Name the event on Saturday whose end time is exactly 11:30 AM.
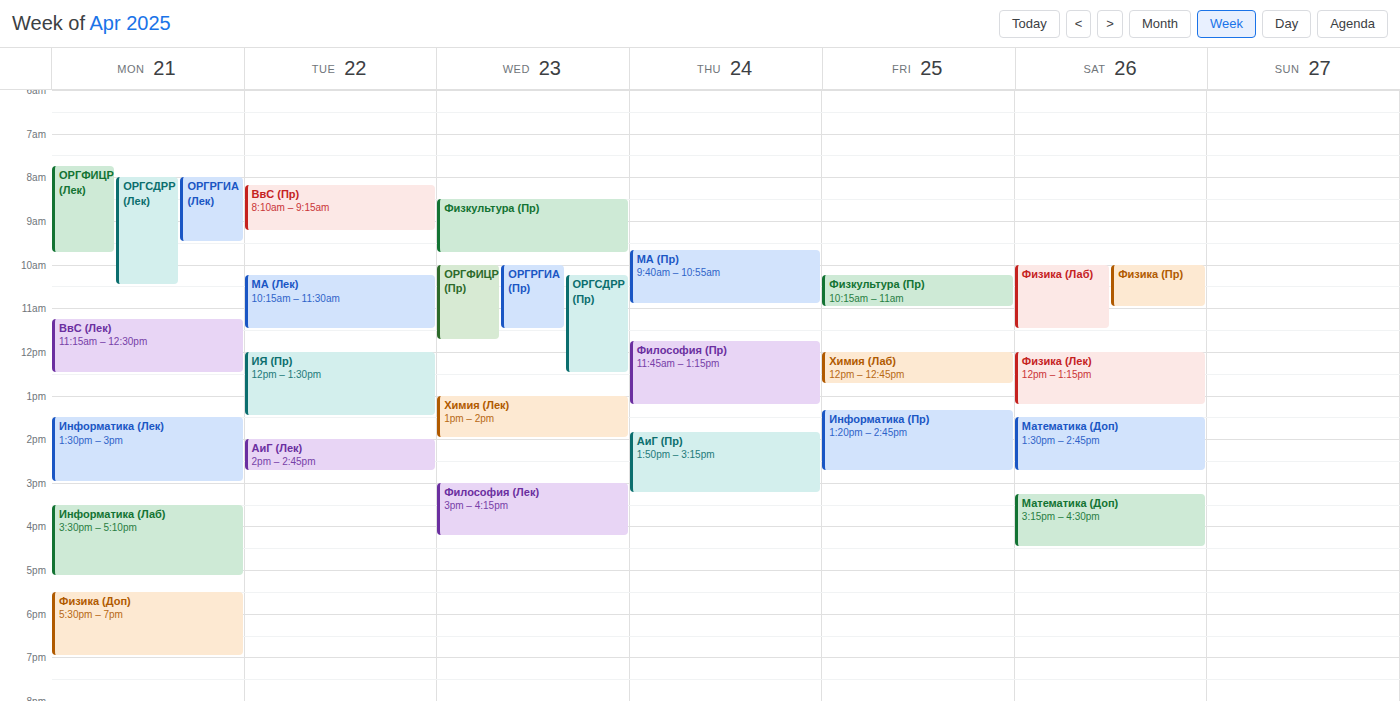
"Физика (Лаб)"